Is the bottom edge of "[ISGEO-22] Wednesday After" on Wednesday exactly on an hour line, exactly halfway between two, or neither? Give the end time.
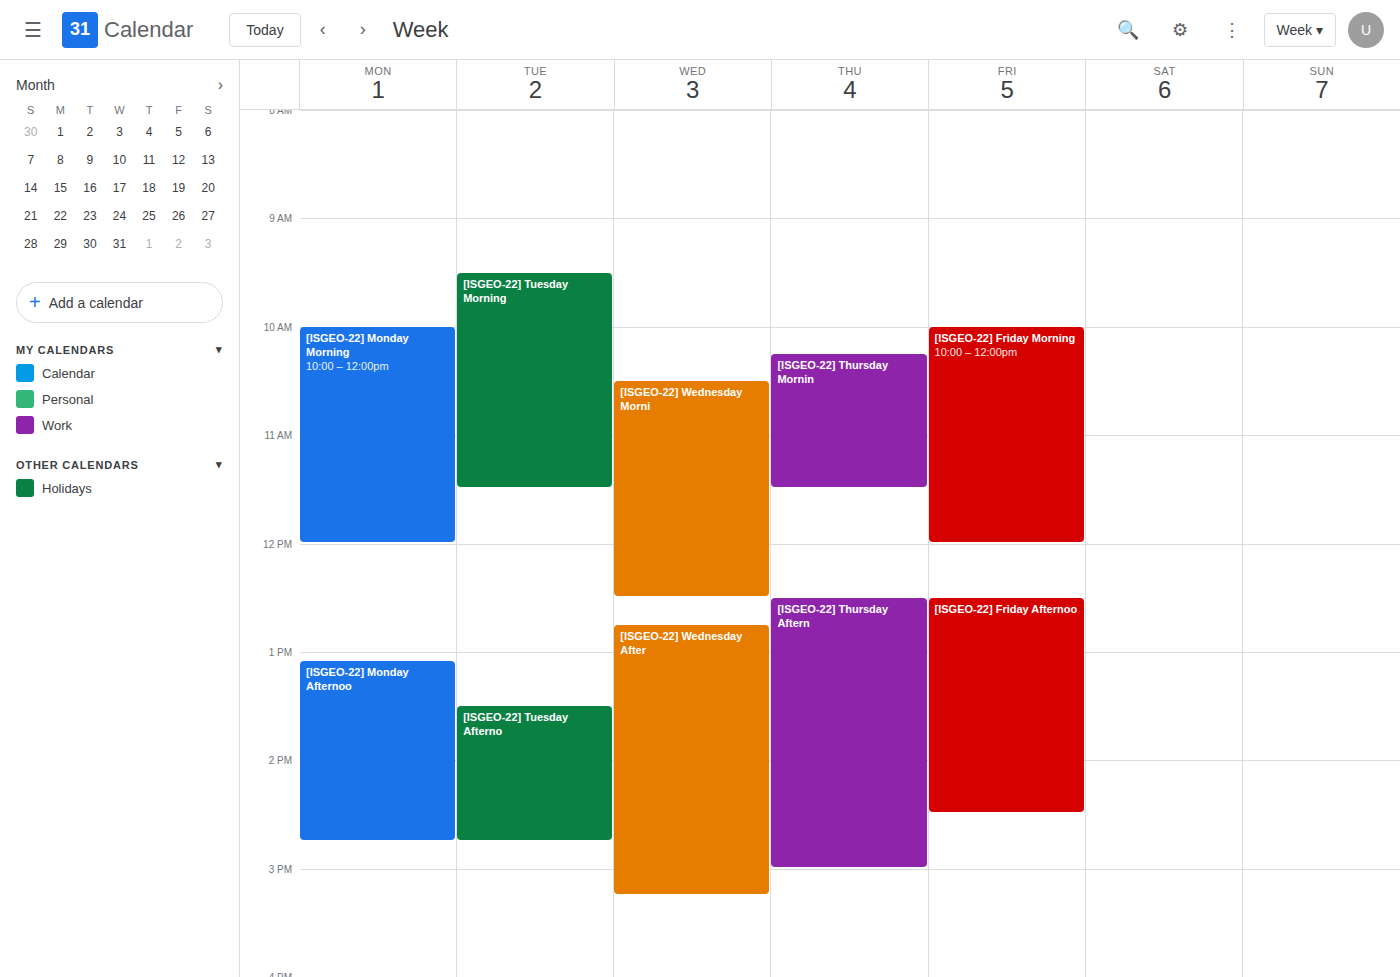
3:15 PM -- neither: a quarter of the way from the 3 PM line to the 4 PM line.